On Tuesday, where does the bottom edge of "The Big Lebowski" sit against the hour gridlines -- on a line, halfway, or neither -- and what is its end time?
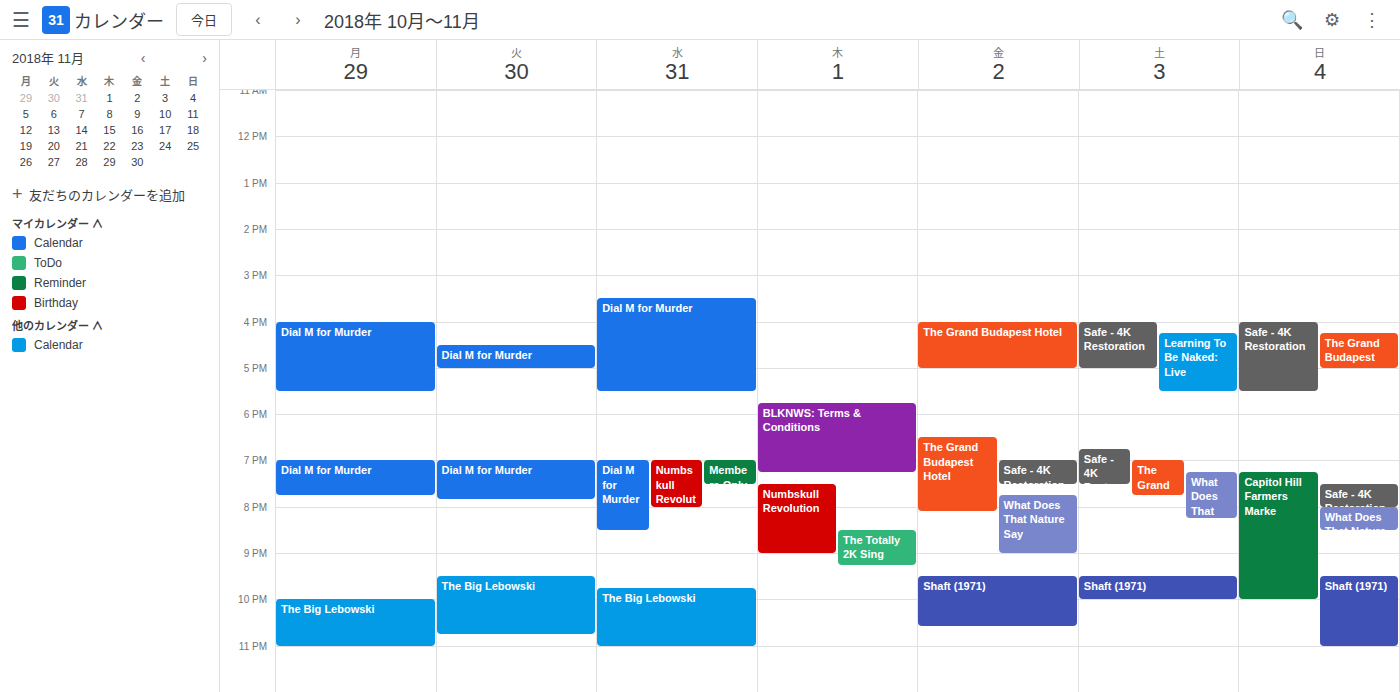
22:45 -- neither: three quarters of the way from the 22:00 line to the 23:00 line.